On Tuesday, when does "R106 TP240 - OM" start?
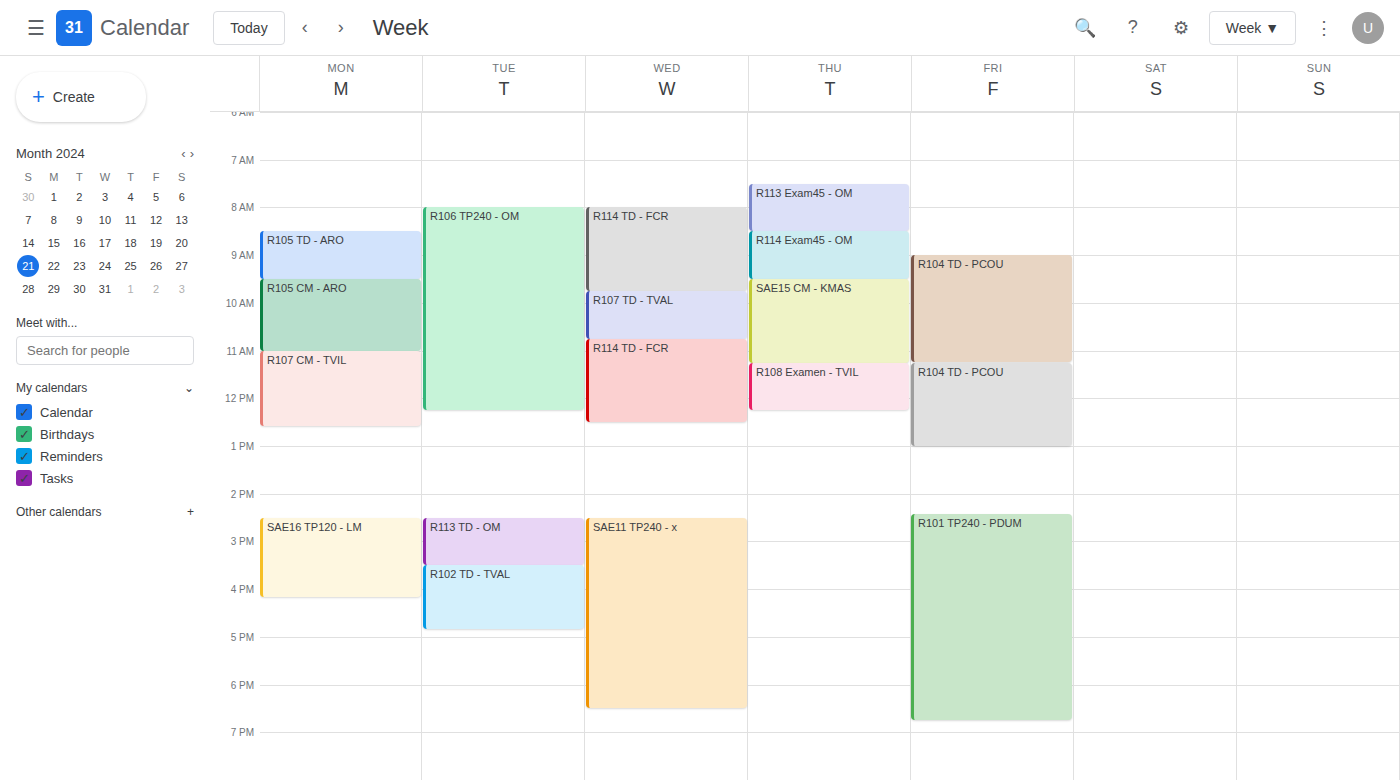
8:00 AM